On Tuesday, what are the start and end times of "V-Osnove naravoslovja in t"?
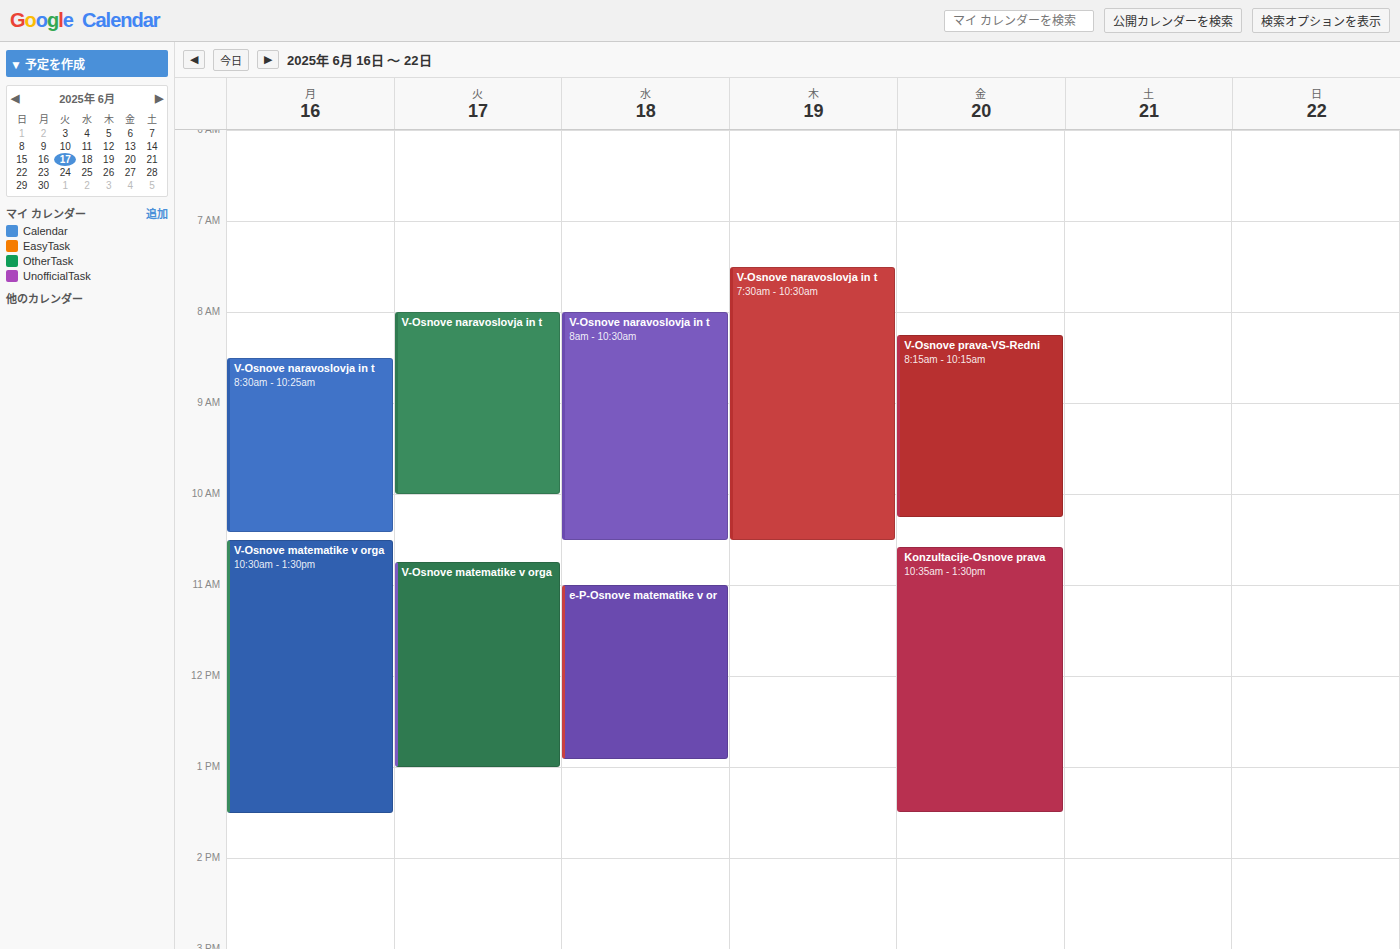
8:00 AM to 10:00 AM